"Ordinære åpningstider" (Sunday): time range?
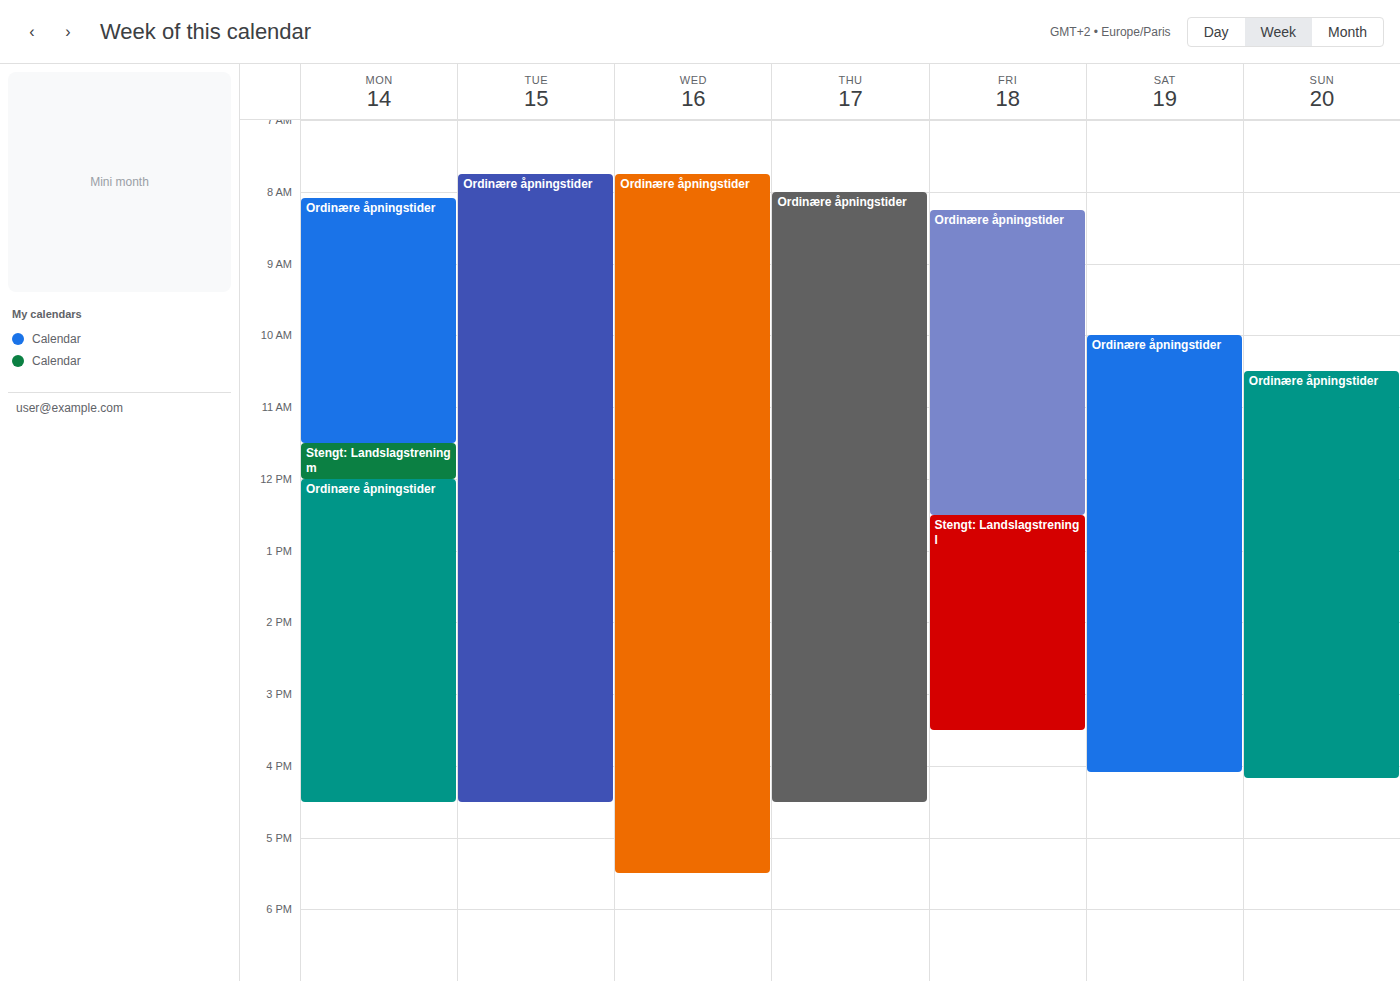
10:30 AM to 4:10 PM